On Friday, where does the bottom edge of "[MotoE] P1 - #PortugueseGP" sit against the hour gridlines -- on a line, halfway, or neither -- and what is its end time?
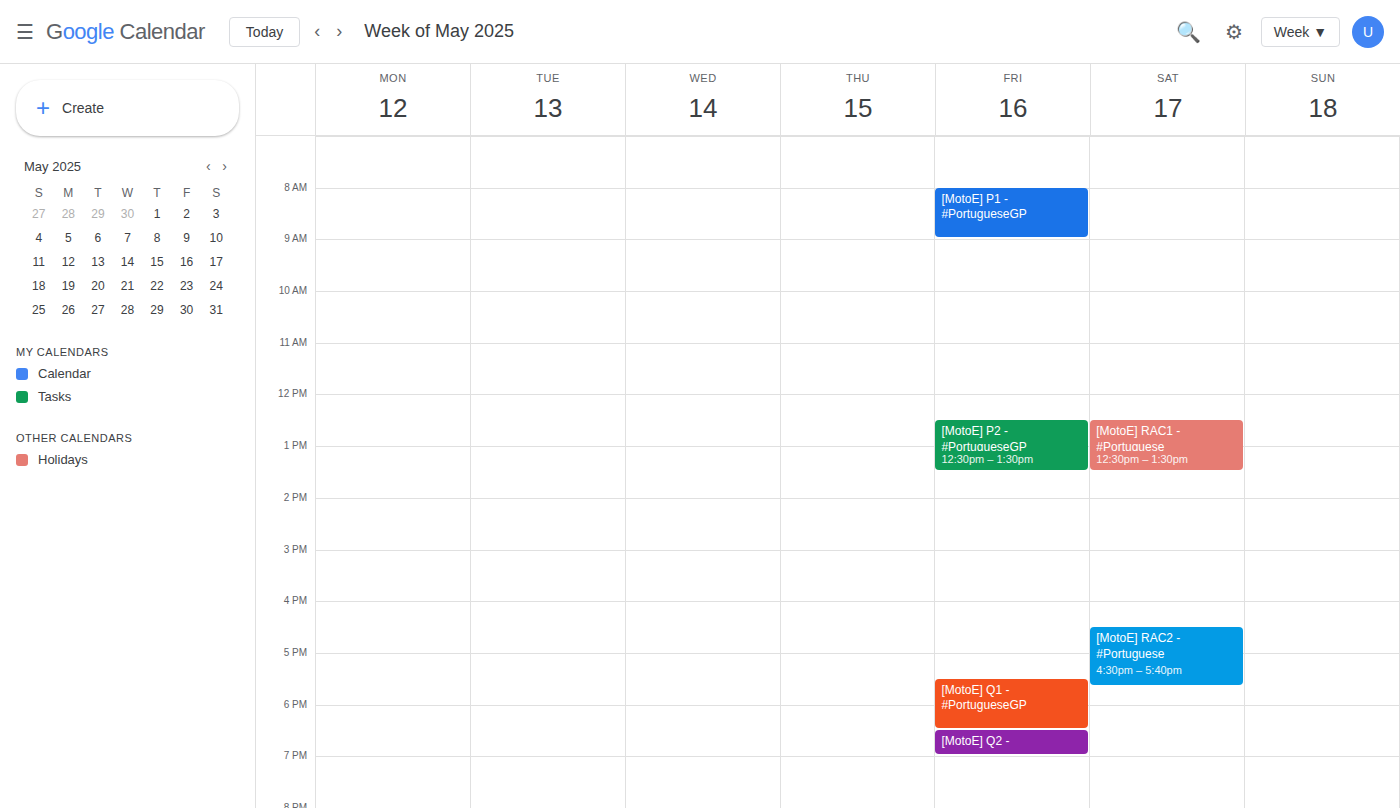
9:00 AM -- exactly on the 9 AM line.